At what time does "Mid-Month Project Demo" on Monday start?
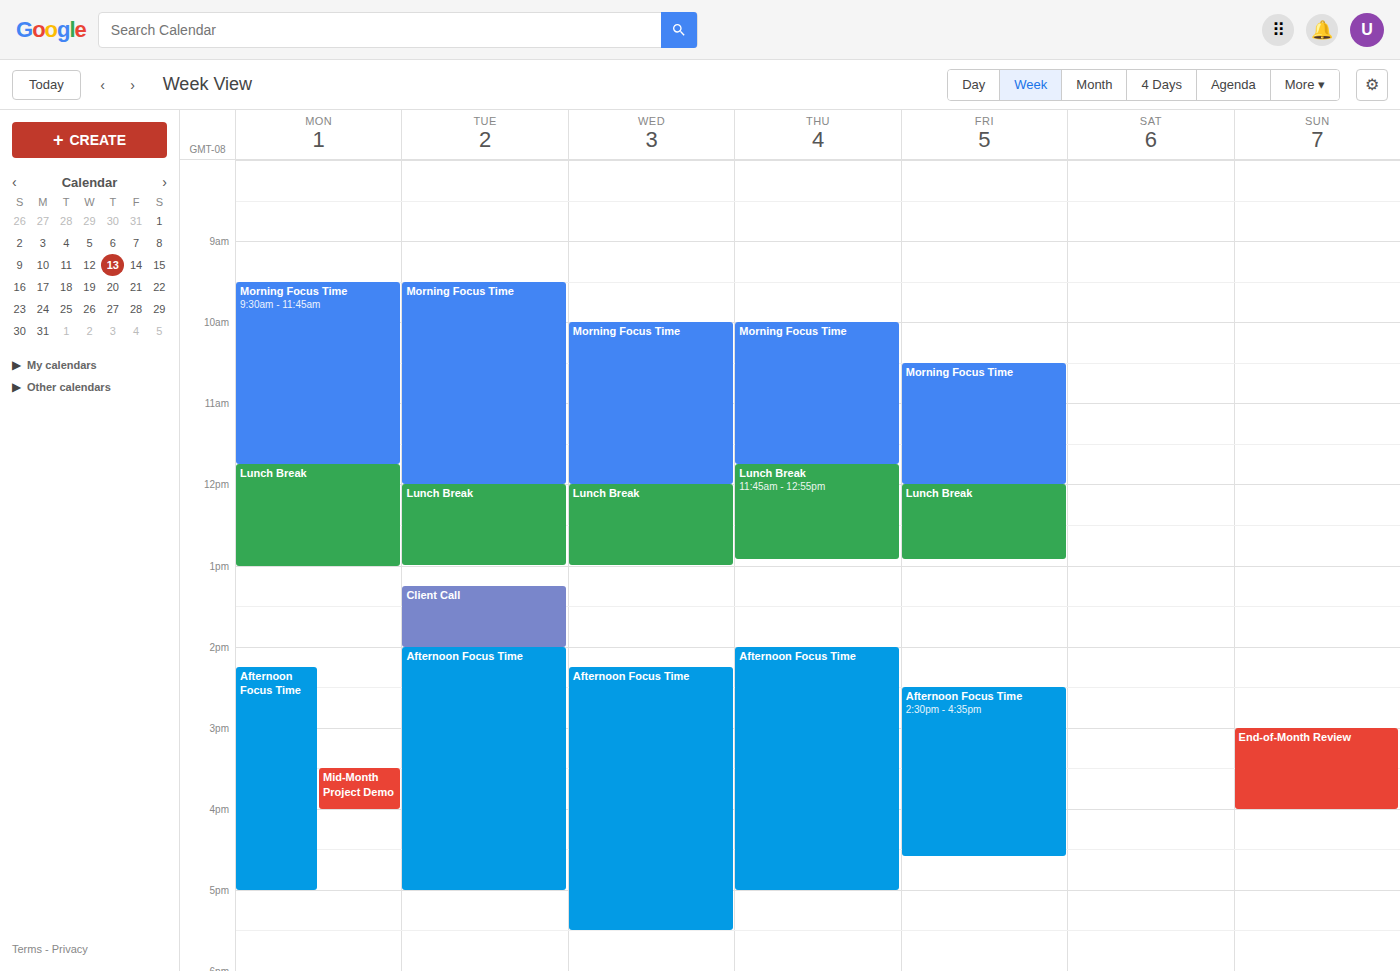
3:30 PM